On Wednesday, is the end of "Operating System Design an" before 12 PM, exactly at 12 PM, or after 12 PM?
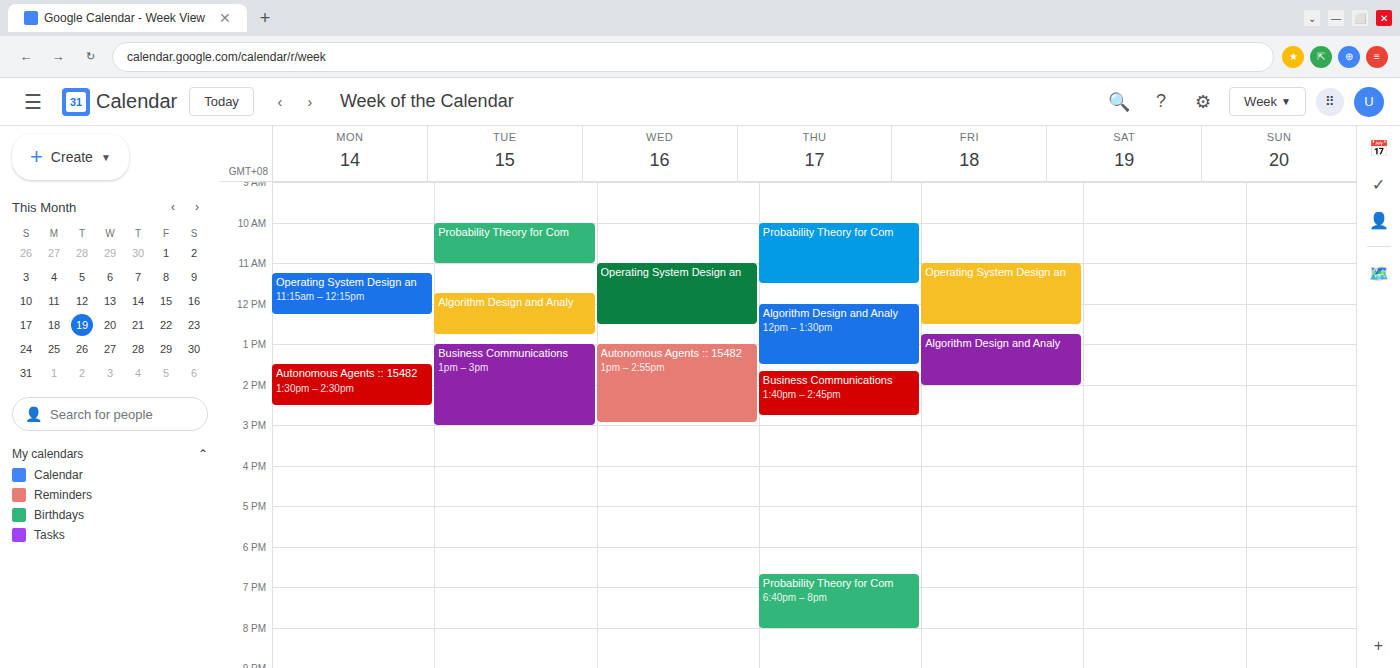
12:30 PM -- after 12 PM, 30 minutes below the 12 PM line.